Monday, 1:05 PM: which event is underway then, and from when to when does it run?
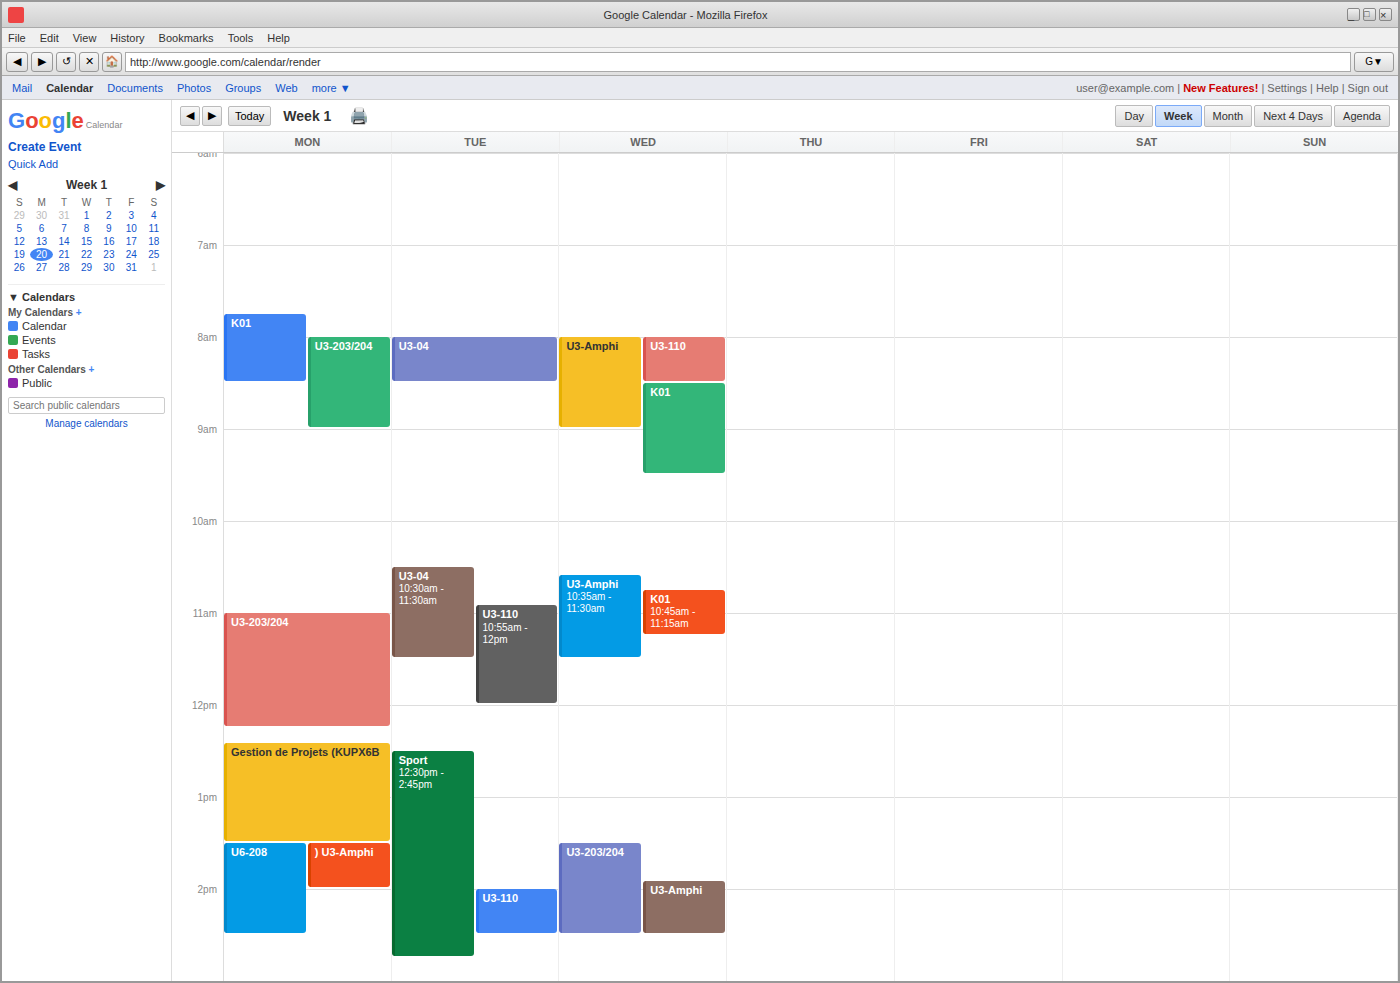
"Gestion de Projets (KUPX6B", 12:25 PM to 1:30 PM